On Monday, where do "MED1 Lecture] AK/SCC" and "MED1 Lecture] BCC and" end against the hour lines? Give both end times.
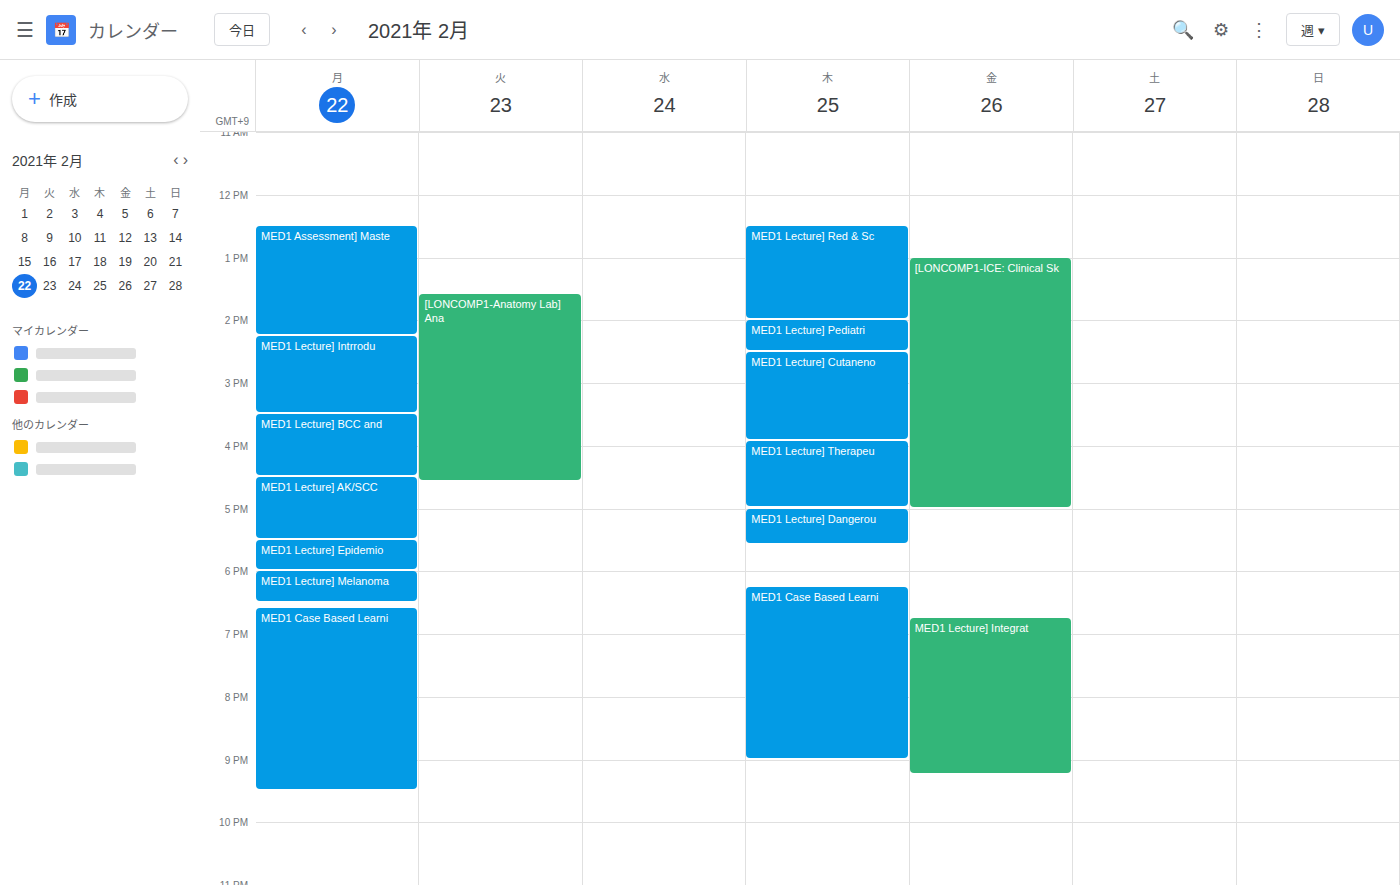
"MED1 Lecture] AK/SCC": 5:30 PM, halfway between the 5 PM and 6 PM lines. "MED1 Lecture] BCC and": 4:30 PM, halfway between the 4 PM and 5 PM lines.